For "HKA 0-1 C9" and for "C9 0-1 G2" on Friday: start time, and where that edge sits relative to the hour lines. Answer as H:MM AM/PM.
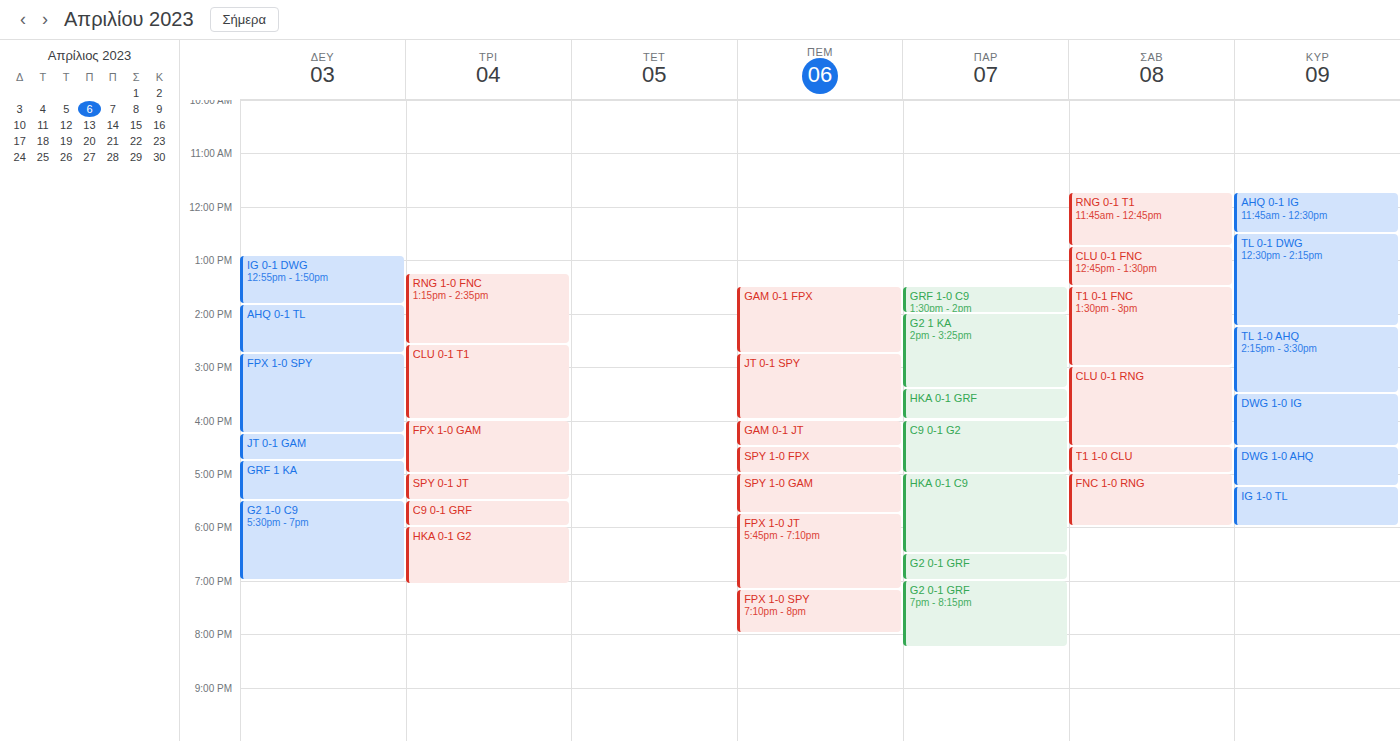
"HKA 0-1 C9": 5:00 PM, exactly on the 5 PM line. "C9 0-1 G2": 4:00 PM, exactly on the 4 PM line.